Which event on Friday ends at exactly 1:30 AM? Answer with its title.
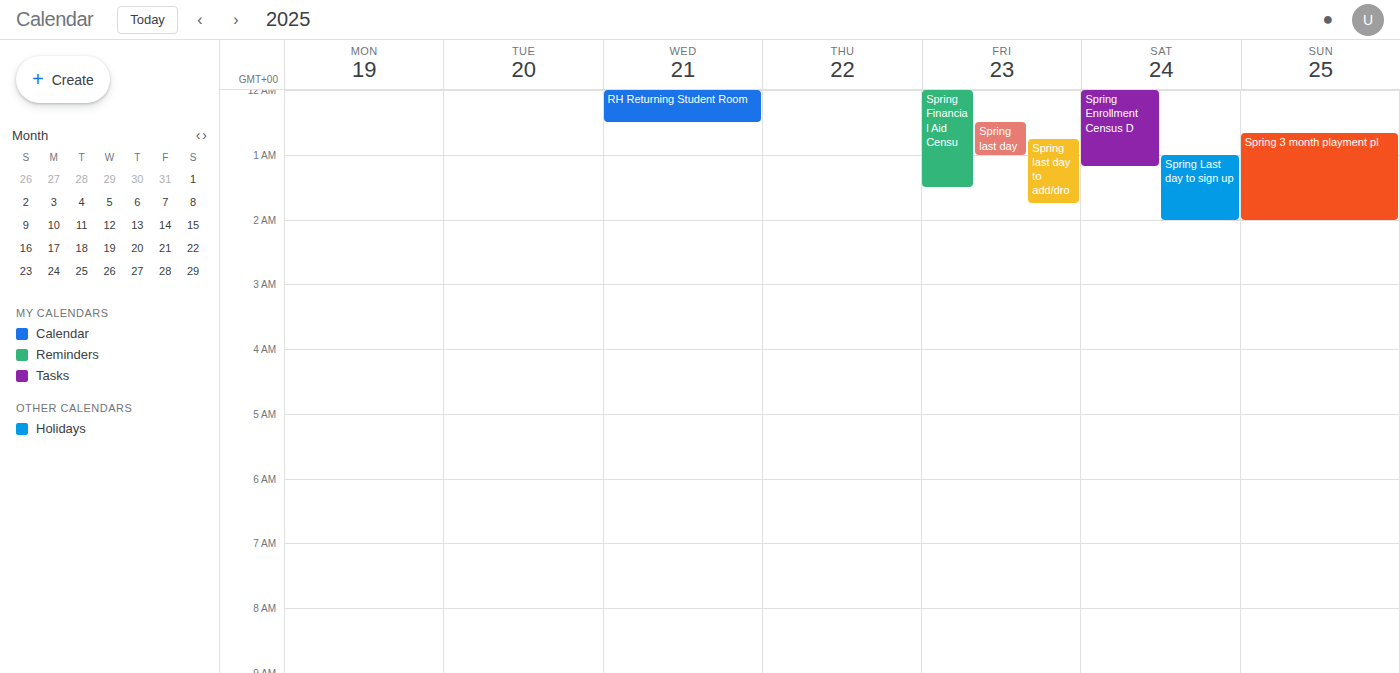
"Spring Financial Aid Censu"